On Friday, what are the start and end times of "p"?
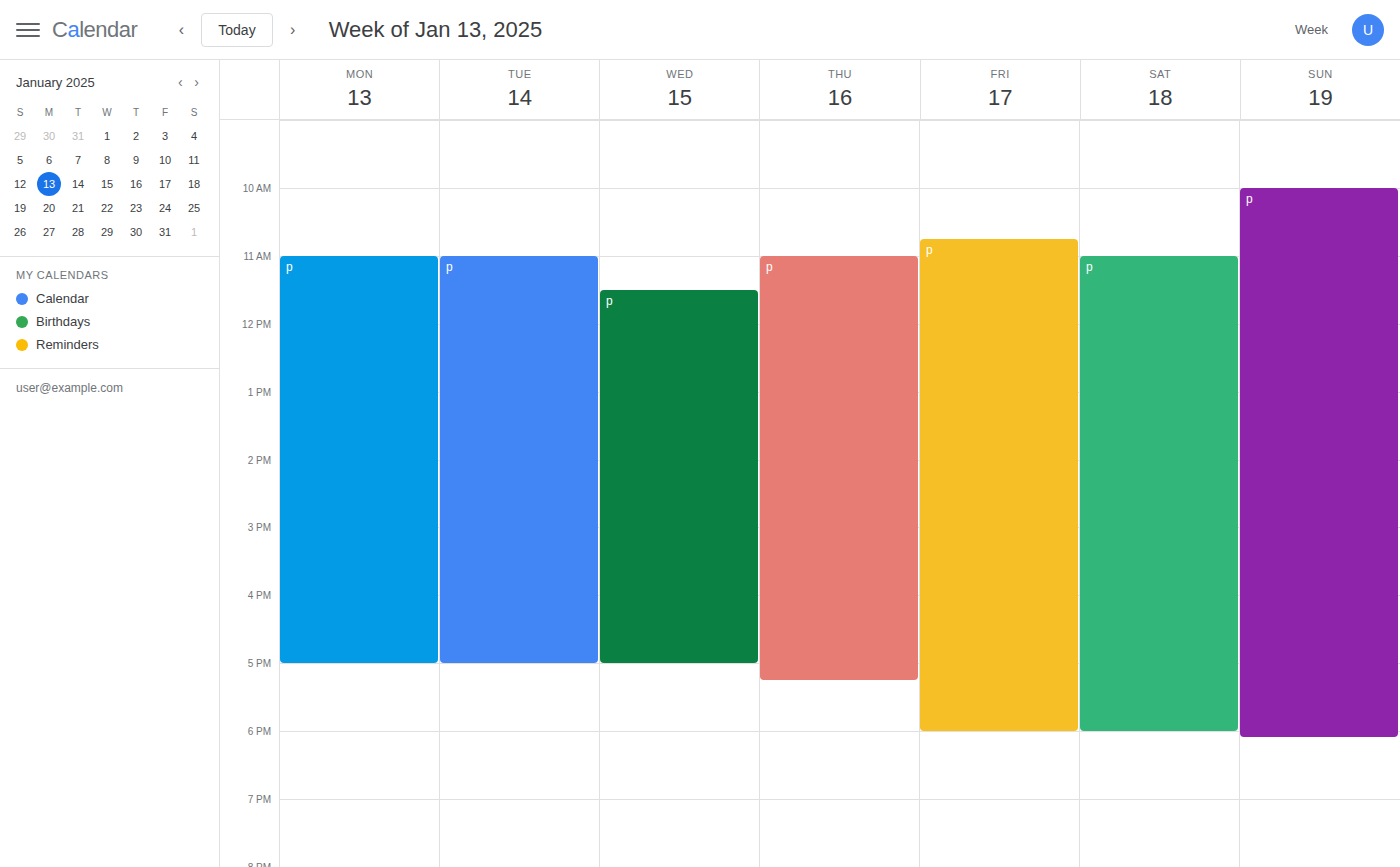
10:45 AM to 6:00 PM